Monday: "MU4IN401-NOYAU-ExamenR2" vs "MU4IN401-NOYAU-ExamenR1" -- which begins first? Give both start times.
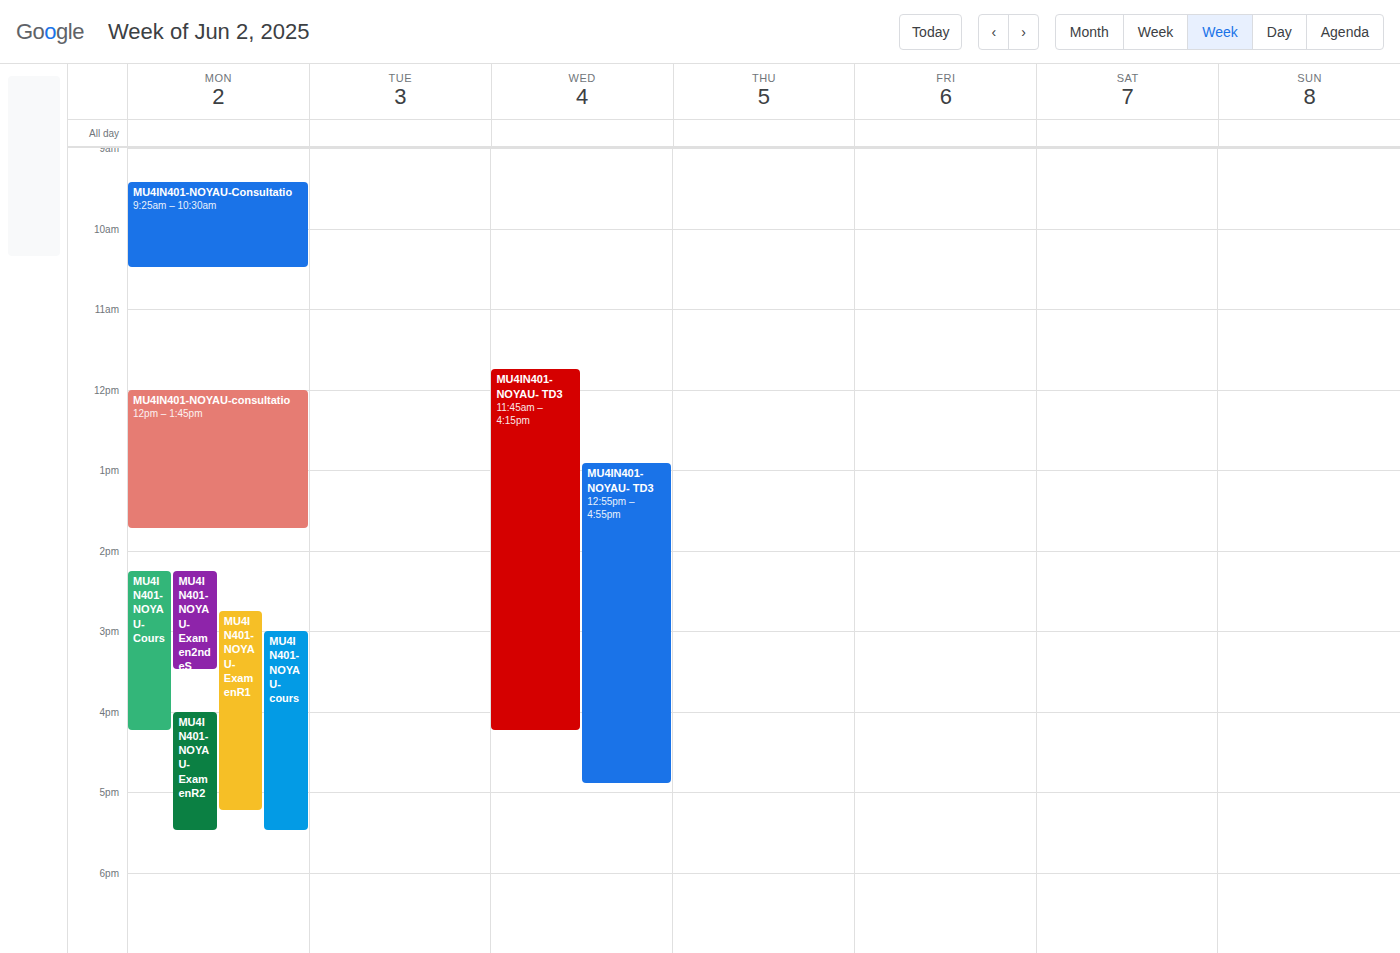
"MU4IN401-NOYAU-ExamenR1" 2:45 PM; "MU4IN401-NOYAU-ExamenR2" 4:00 PM.